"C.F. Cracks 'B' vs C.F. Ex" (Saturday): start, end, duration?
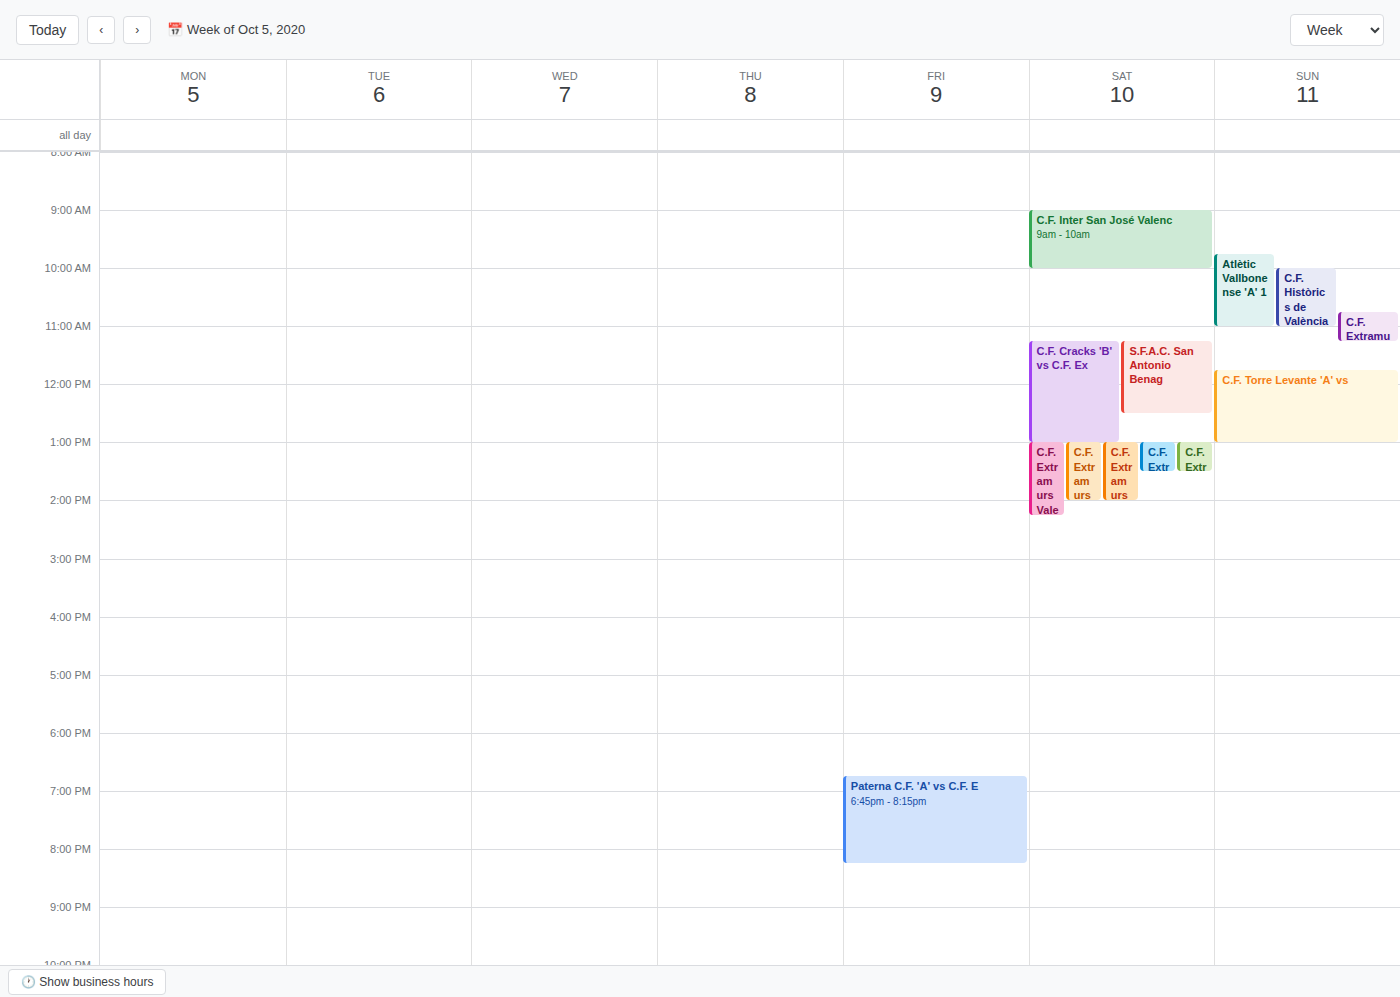
11:15 AM to 1:00 PM, 1 hour 45 minutes